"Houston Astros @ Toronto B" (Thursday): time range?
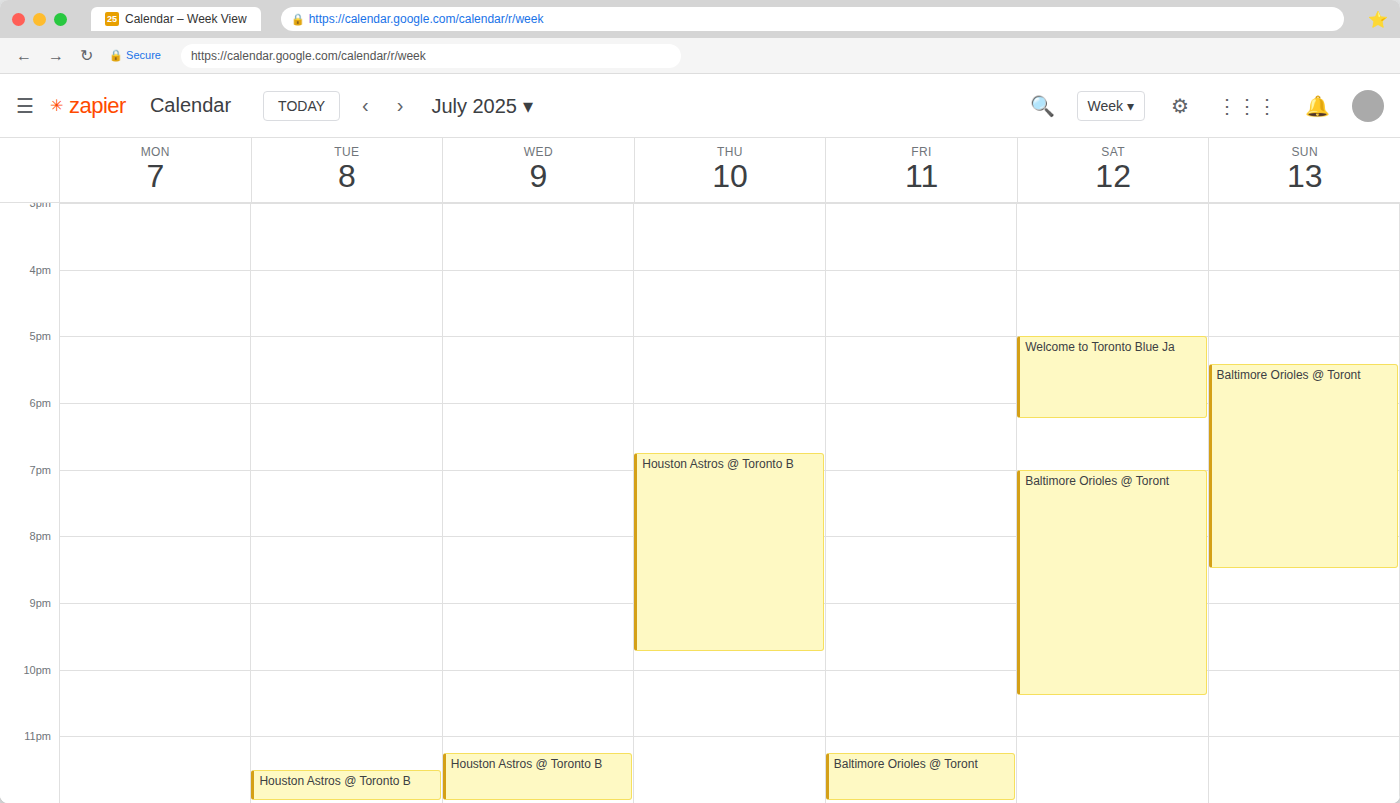
6:45 PM to 9:45 PM